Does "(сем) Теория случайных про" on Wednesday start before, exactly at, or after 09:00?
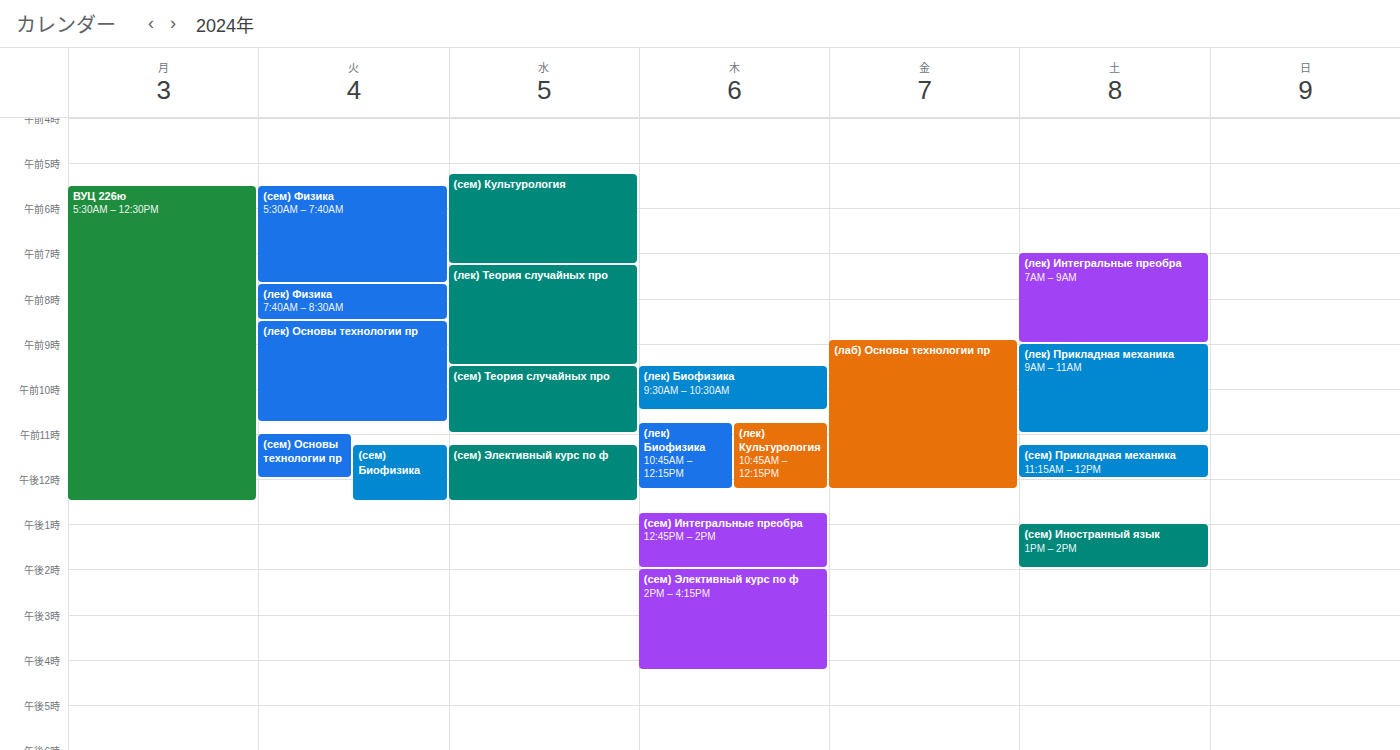
09:30 -- after 09:00, 30 minutes below the 09:00 line.